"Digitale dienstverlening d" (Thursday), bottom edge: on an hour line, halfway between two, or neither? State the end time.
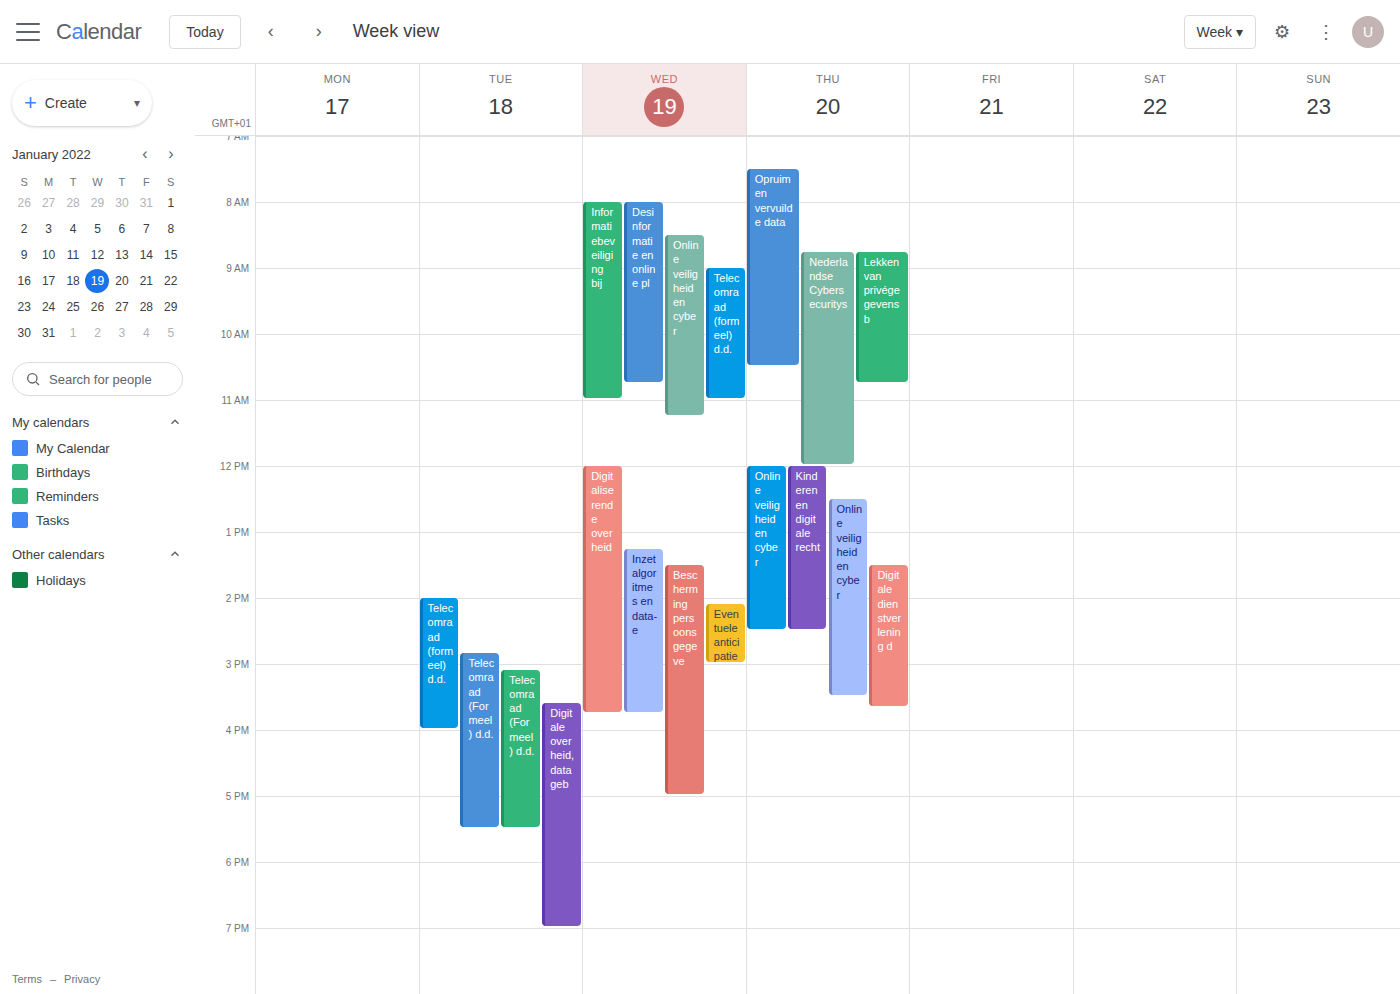
3:40 PM -- neither: 40 minutes below the 3 PM line and 20 minutes above the 4 PM line.